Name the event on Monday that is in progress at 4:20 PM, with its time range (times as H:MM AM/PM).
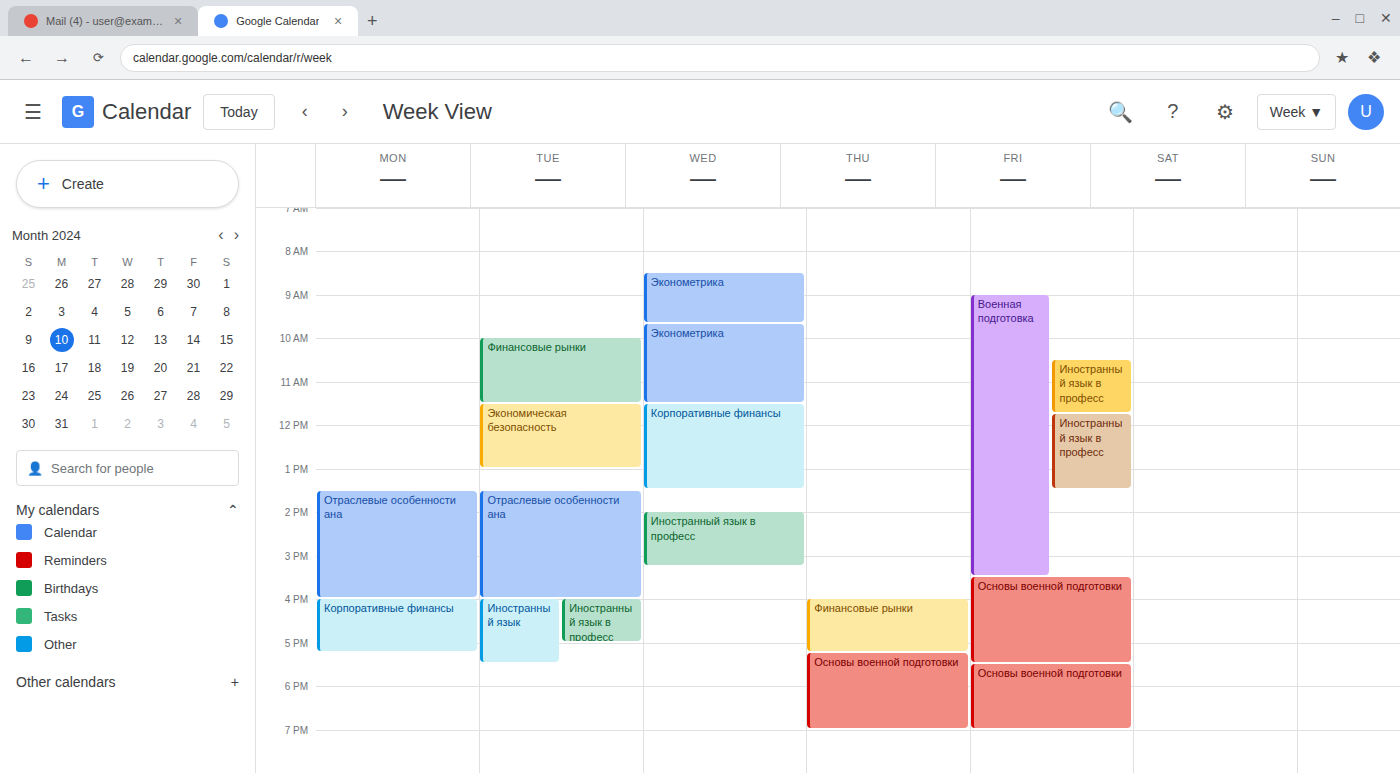
"Корпоративные финансы", 4:00 PM to 5:15 PM